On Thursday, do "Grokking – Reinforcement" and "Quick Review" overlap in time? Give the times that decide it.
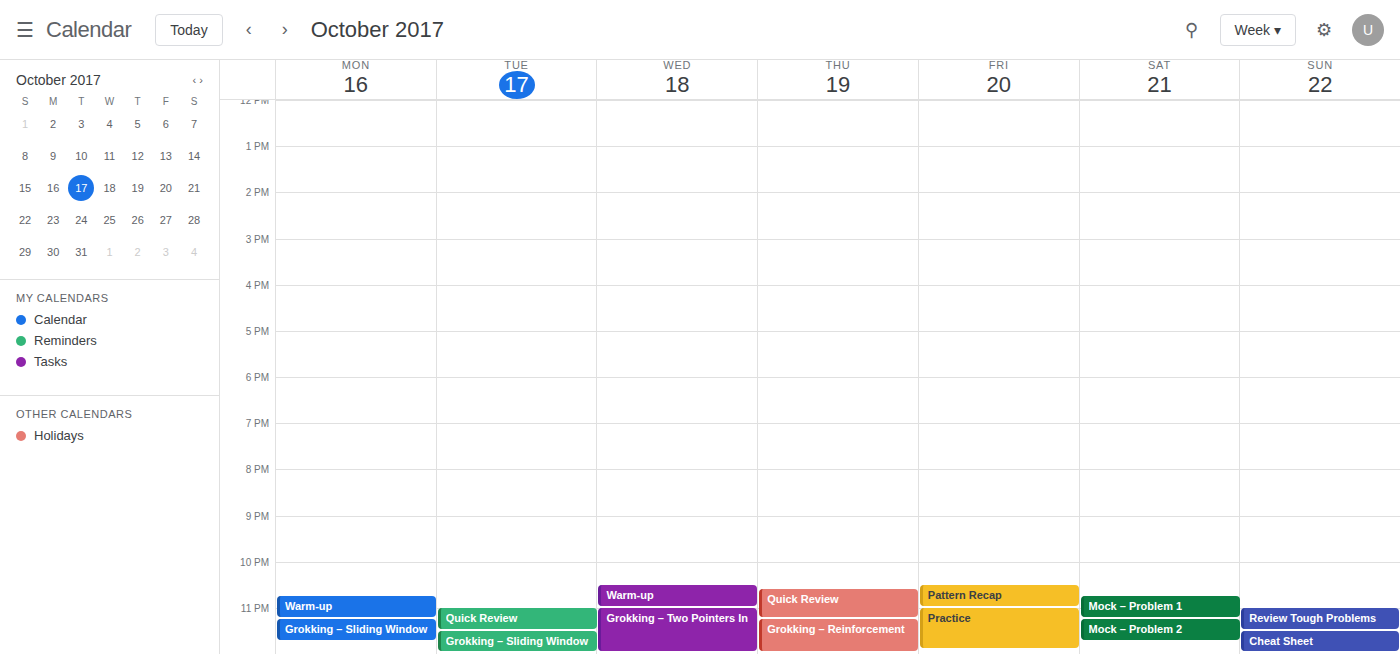
"Quick Review" ends at 11:15 PM, exactly when "Grokking – Reinforcement" starts -- they touch but do not overlap.